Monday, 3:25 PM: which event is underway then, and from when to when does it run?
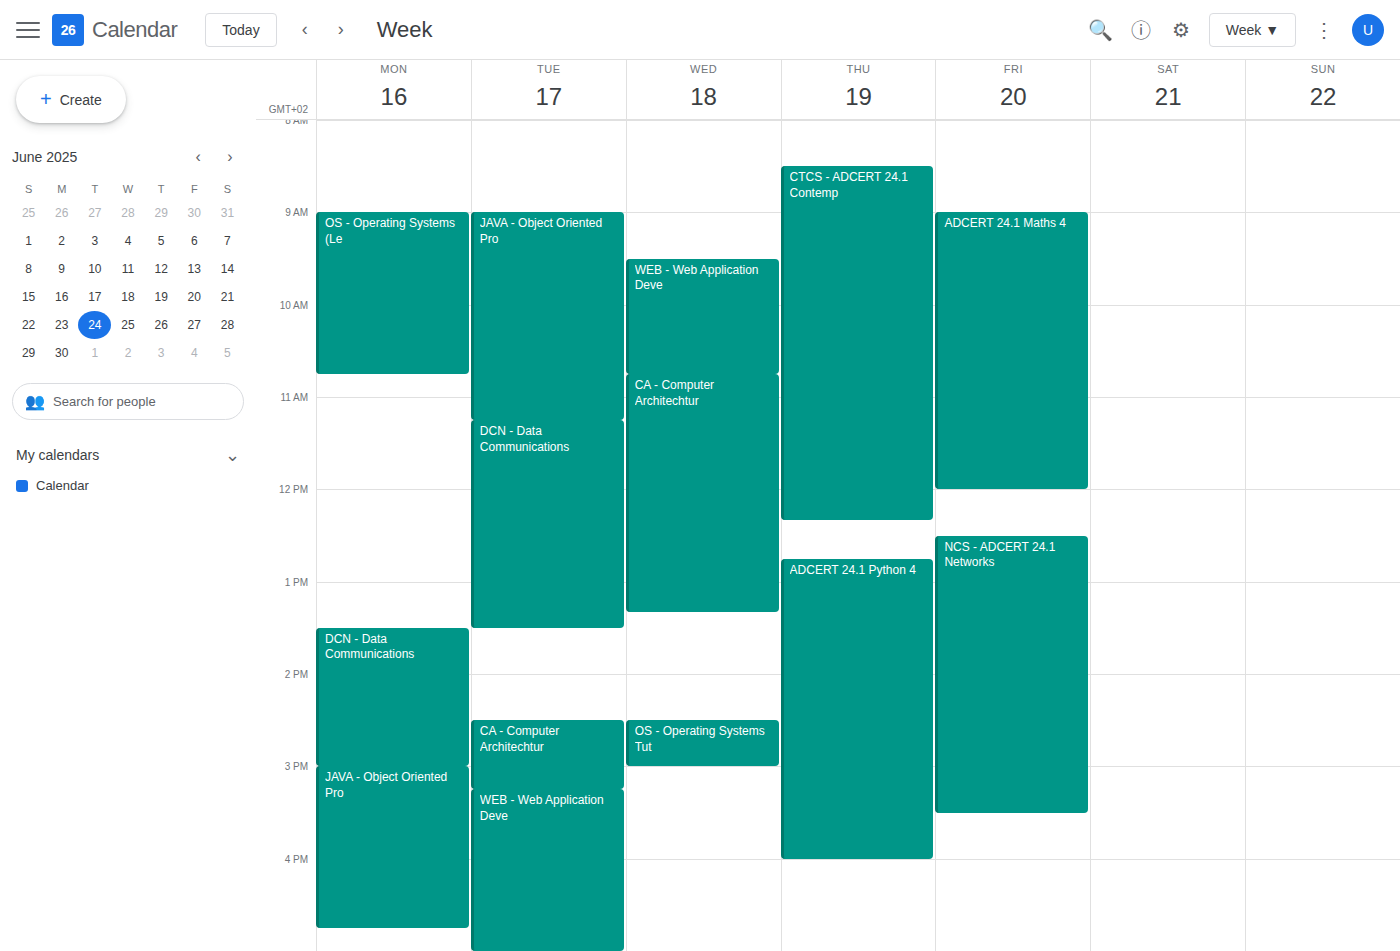
"JAVA - Object Oriented Pro", 3:00 PM to 4:45 PM